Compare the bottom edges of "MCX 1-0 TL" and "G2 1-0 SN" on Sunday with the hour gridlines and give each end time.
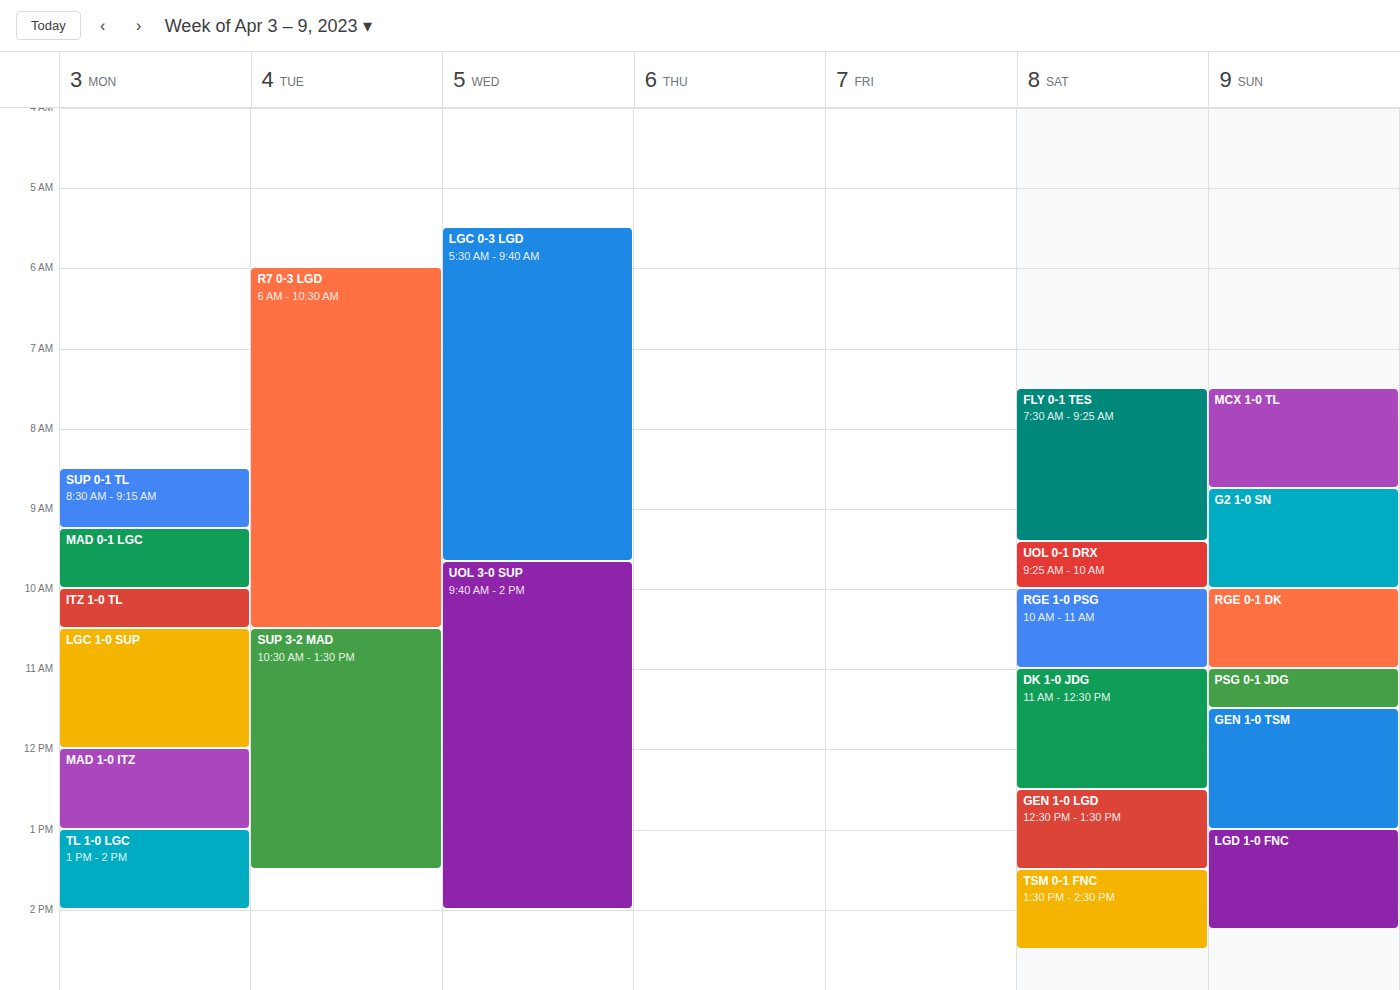
"MCX 1-0 TL": 8:45 AM, neither: three quarters of the way from the 8 AM line to the 9 AM line. "G2 1-0 SN": 10:00 AM, exactly on the 10 AM line.